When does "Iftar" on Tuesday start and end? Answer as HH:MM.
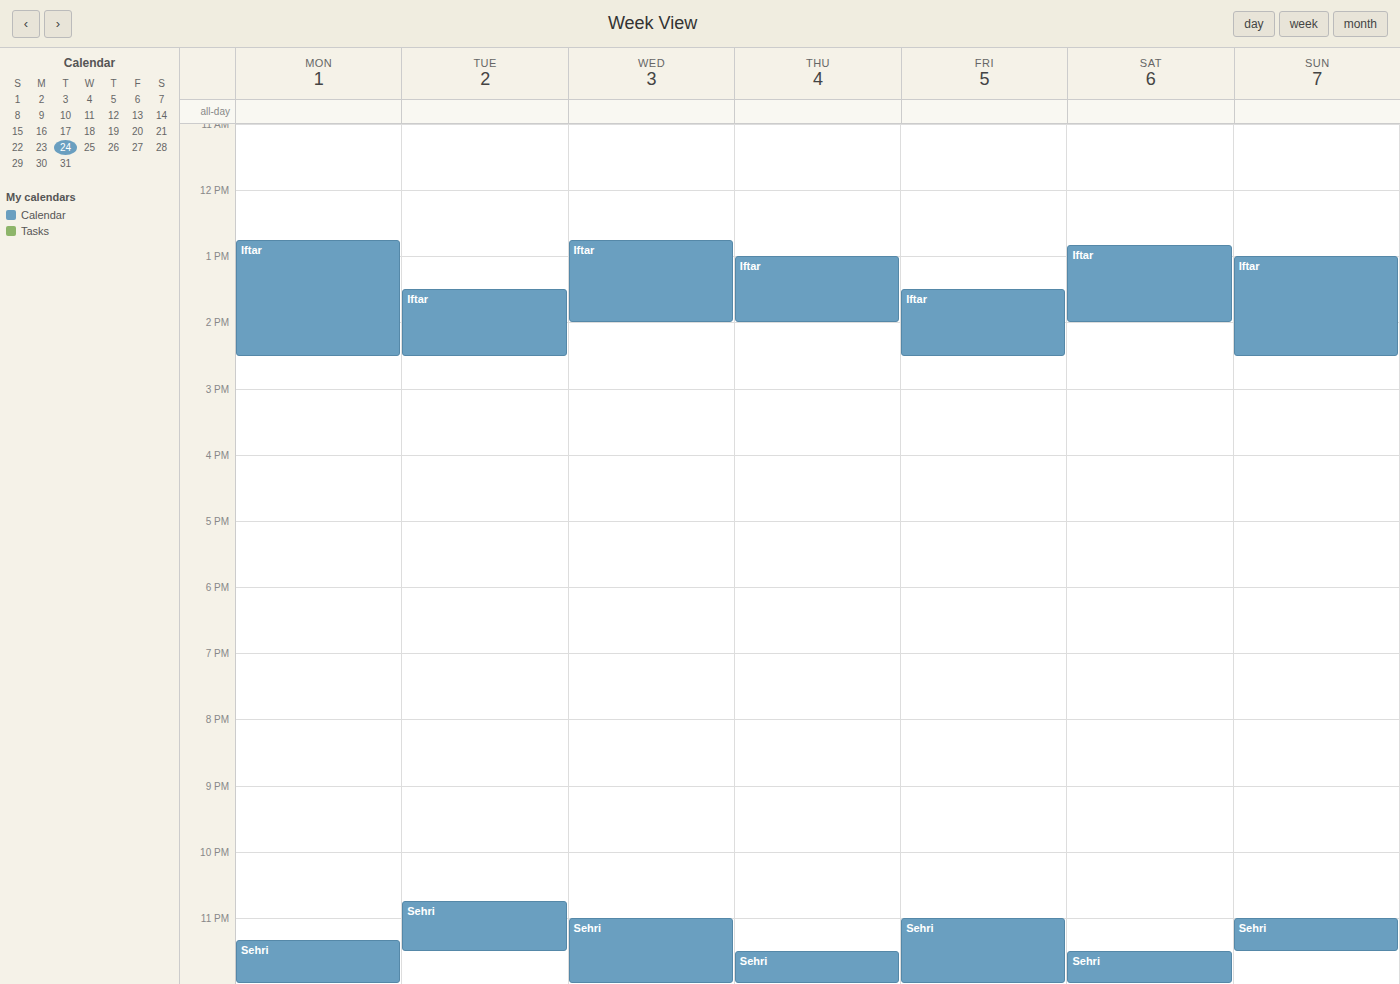
13:30 to 14:30